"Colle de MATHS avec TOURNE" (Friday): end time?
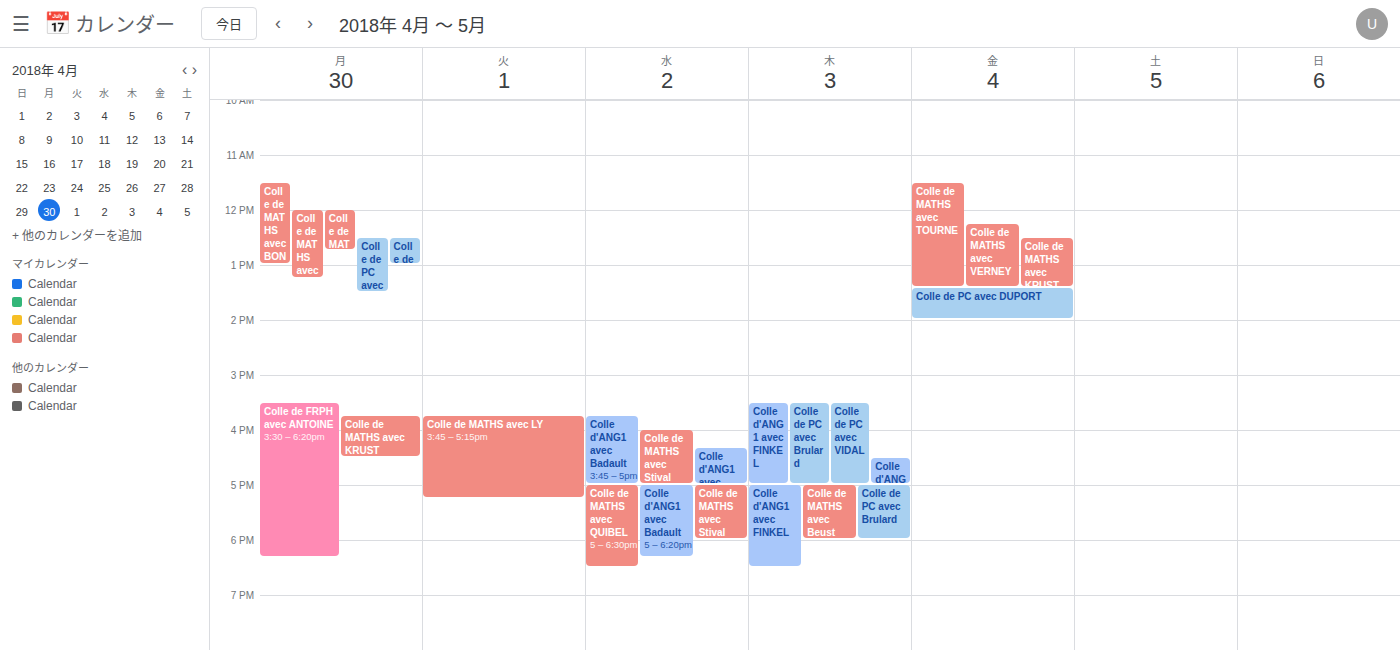
1:25 PM